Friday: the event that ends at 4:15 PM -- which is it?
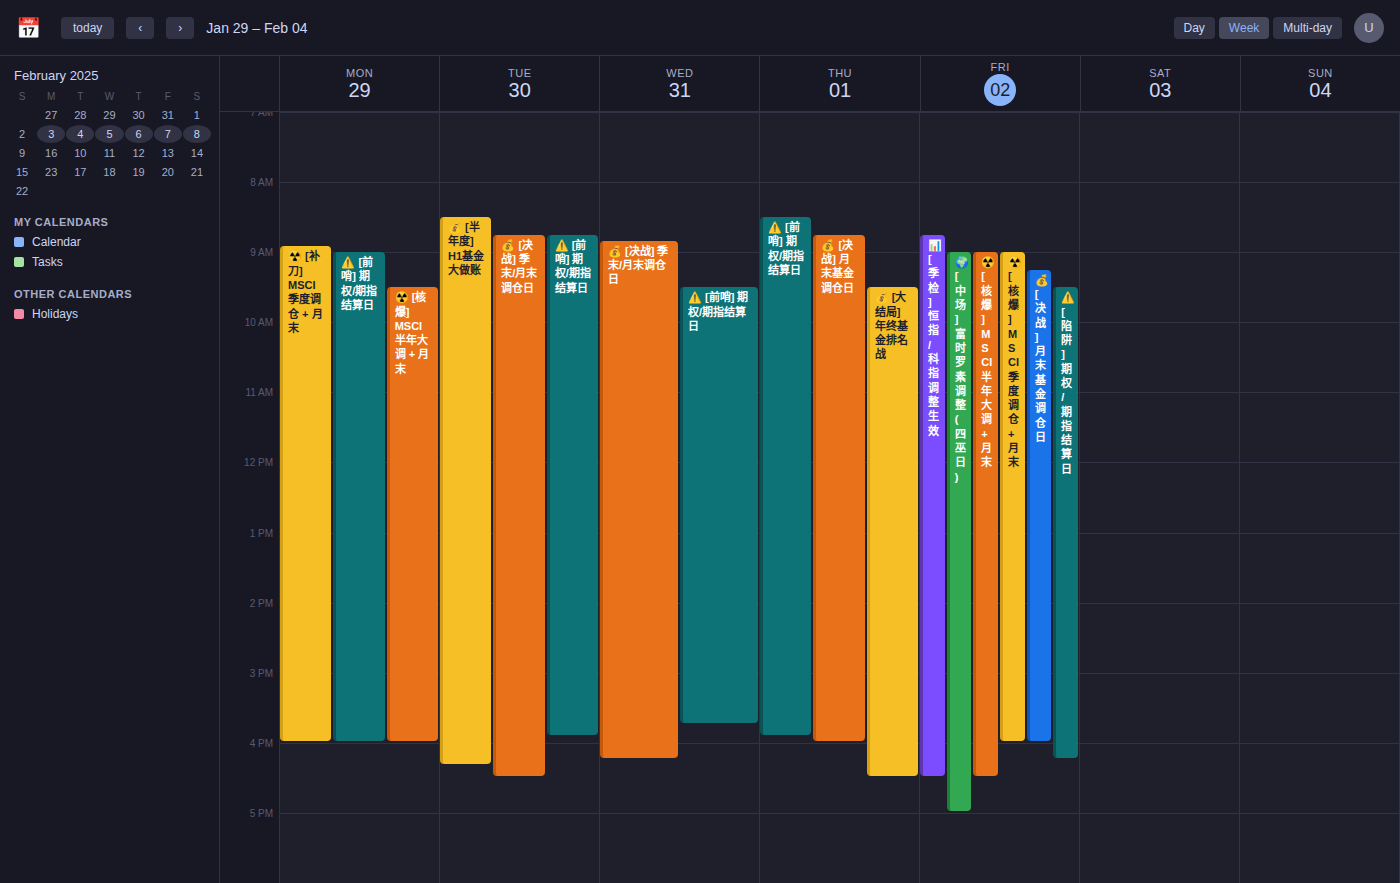
"⚠️ [陷阱] 期权/期指结算日"